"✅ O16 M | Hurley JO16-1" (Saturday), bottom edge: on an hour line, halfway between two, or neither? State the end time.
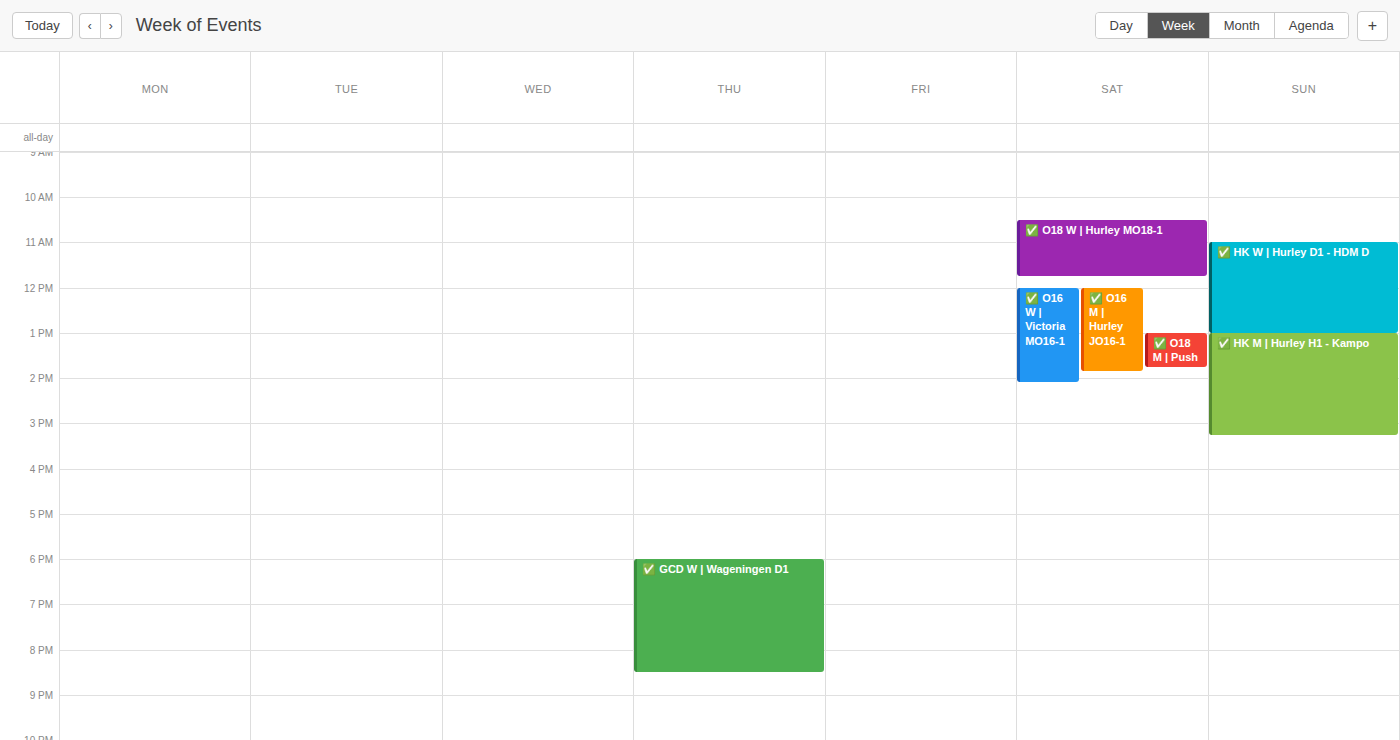
13:50 -- neither: 50 minutes below the 13:00 line and 10 minutes above the 14:00 line.